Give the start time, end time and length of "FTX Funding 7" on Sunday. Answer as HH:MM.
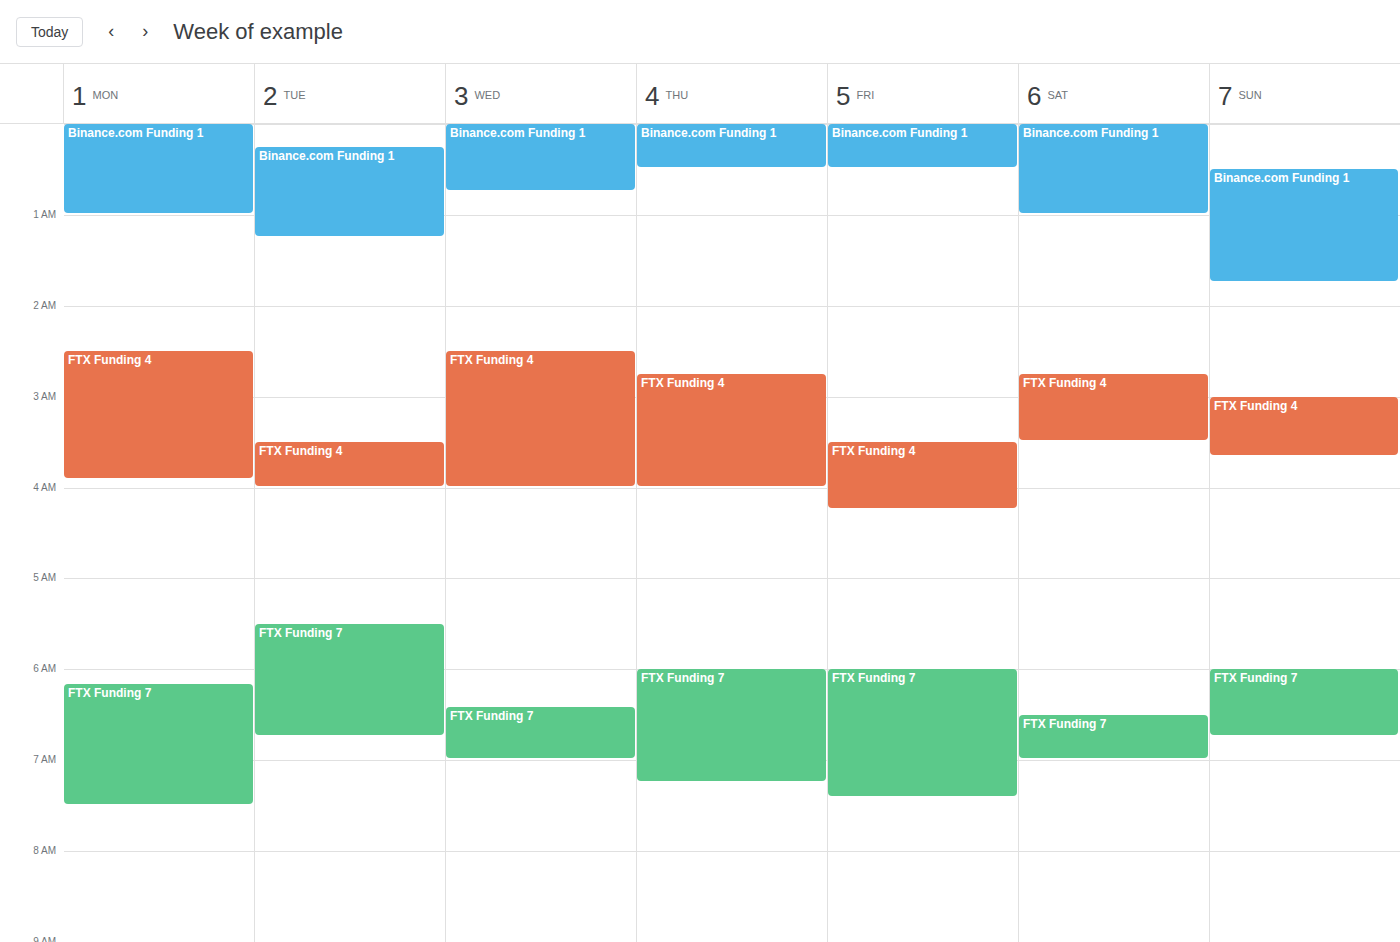
06:00 to 06:45, 45 minutes